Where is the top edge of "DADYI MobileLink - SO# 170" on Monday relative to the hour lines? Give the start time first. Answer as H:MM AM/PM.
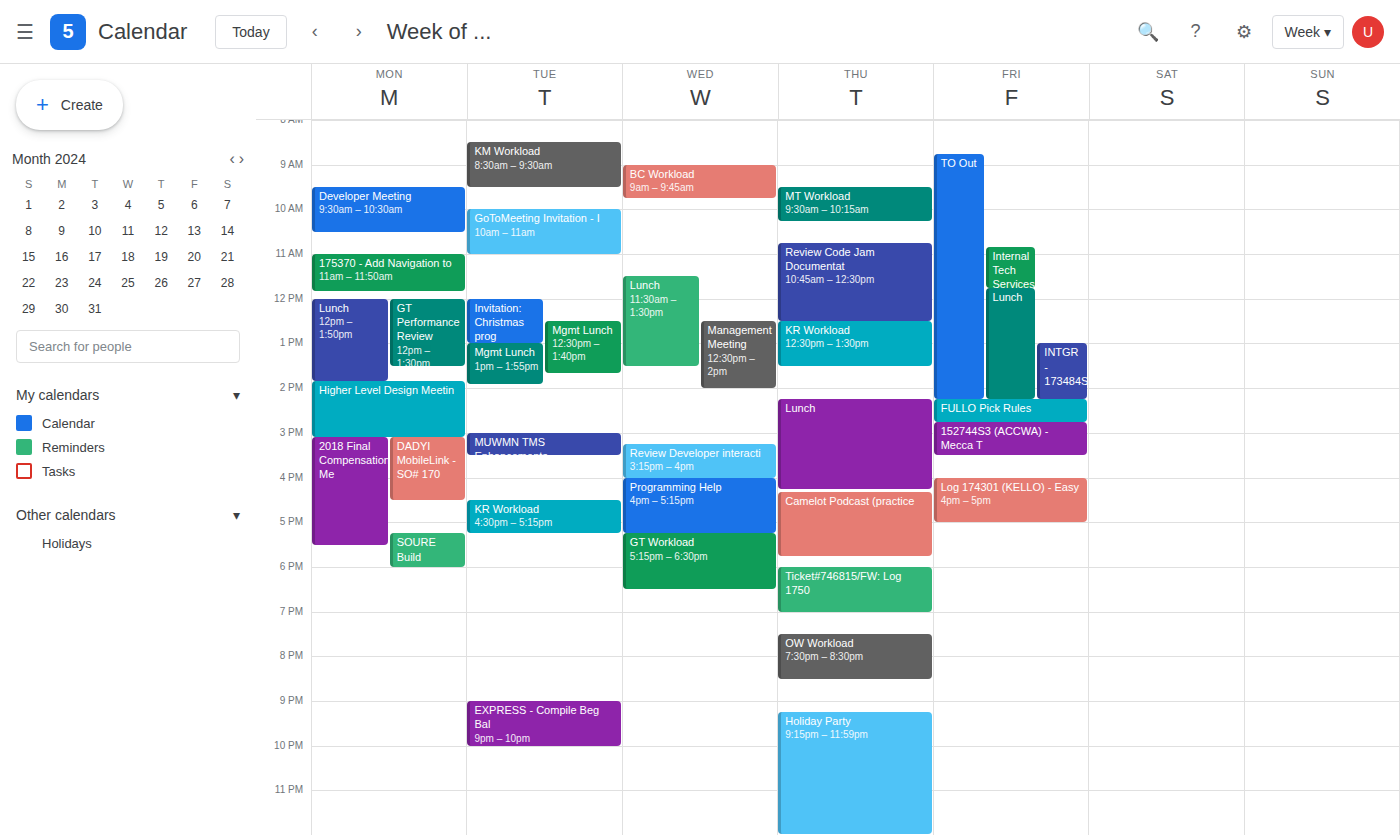
3:05 PM -- neither: 5 minutes below the 3 PM line and 55 minutes above the 4 PM line.